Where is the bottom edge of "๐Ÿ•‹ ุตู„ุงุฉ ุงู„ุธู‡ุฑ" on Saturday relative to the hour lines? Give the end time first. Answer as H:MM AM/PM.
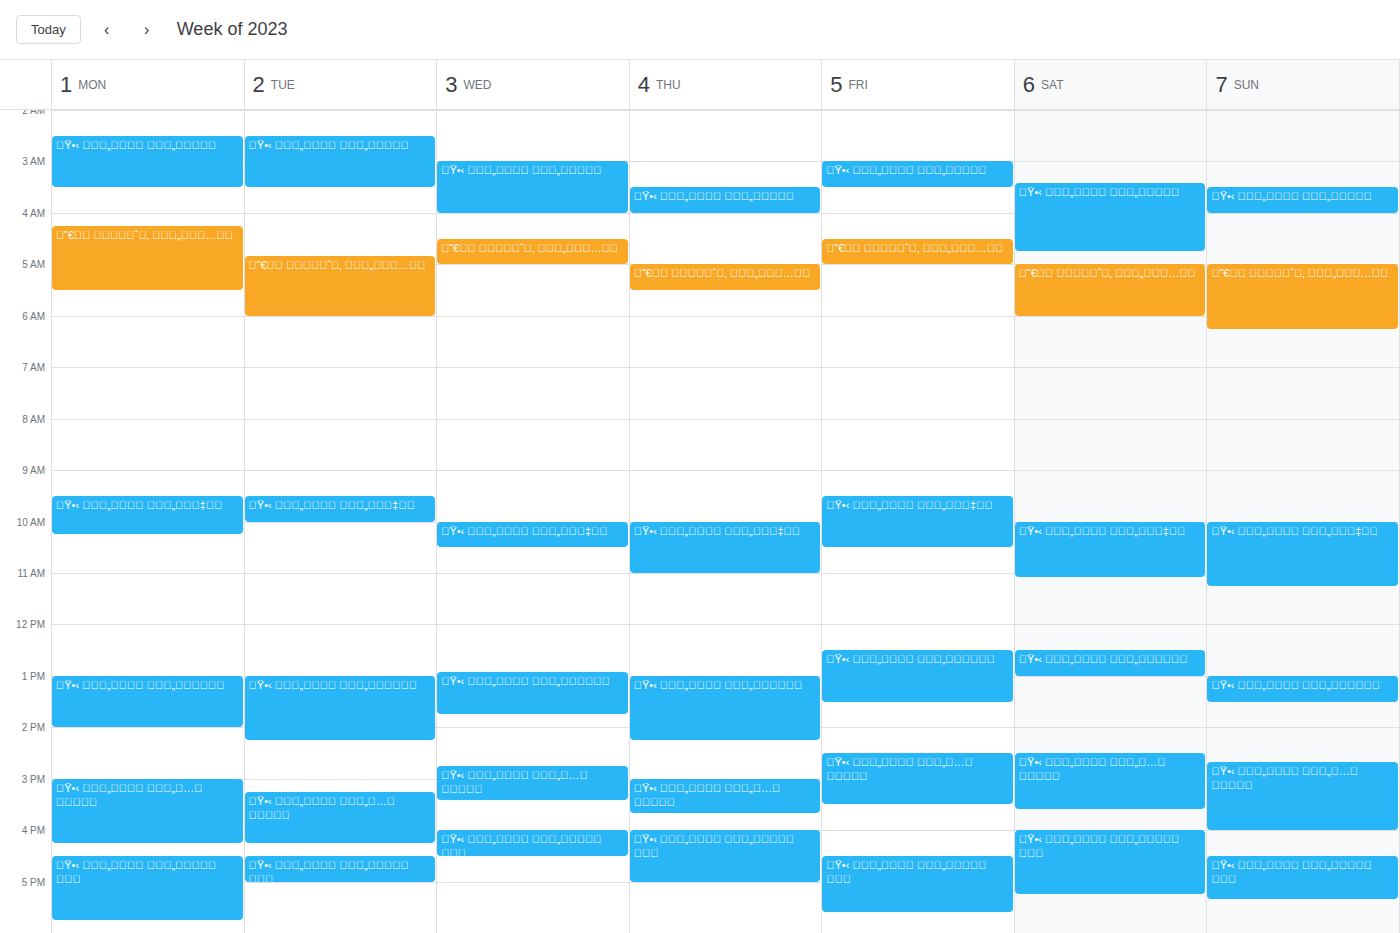
11:05 AM -- neither: 5 minutes below the 11 AM line and 55 minutes above the 12 PM line.